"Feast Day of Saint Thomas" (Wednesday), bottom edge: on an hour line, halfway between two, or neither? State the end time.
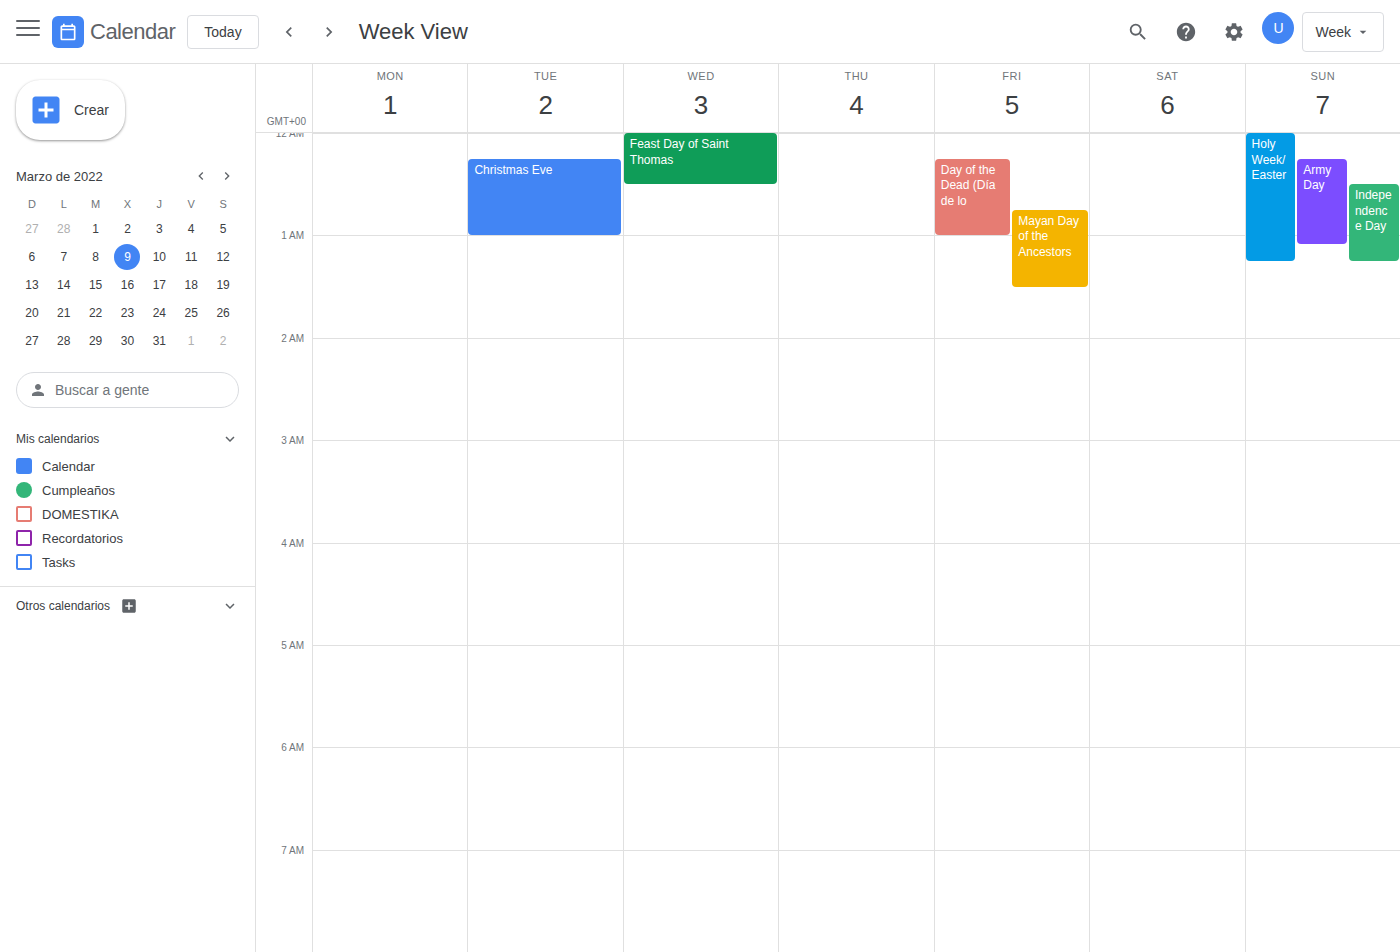
12:30 AM -- halfway between the 12 AM and 1 AM lines.